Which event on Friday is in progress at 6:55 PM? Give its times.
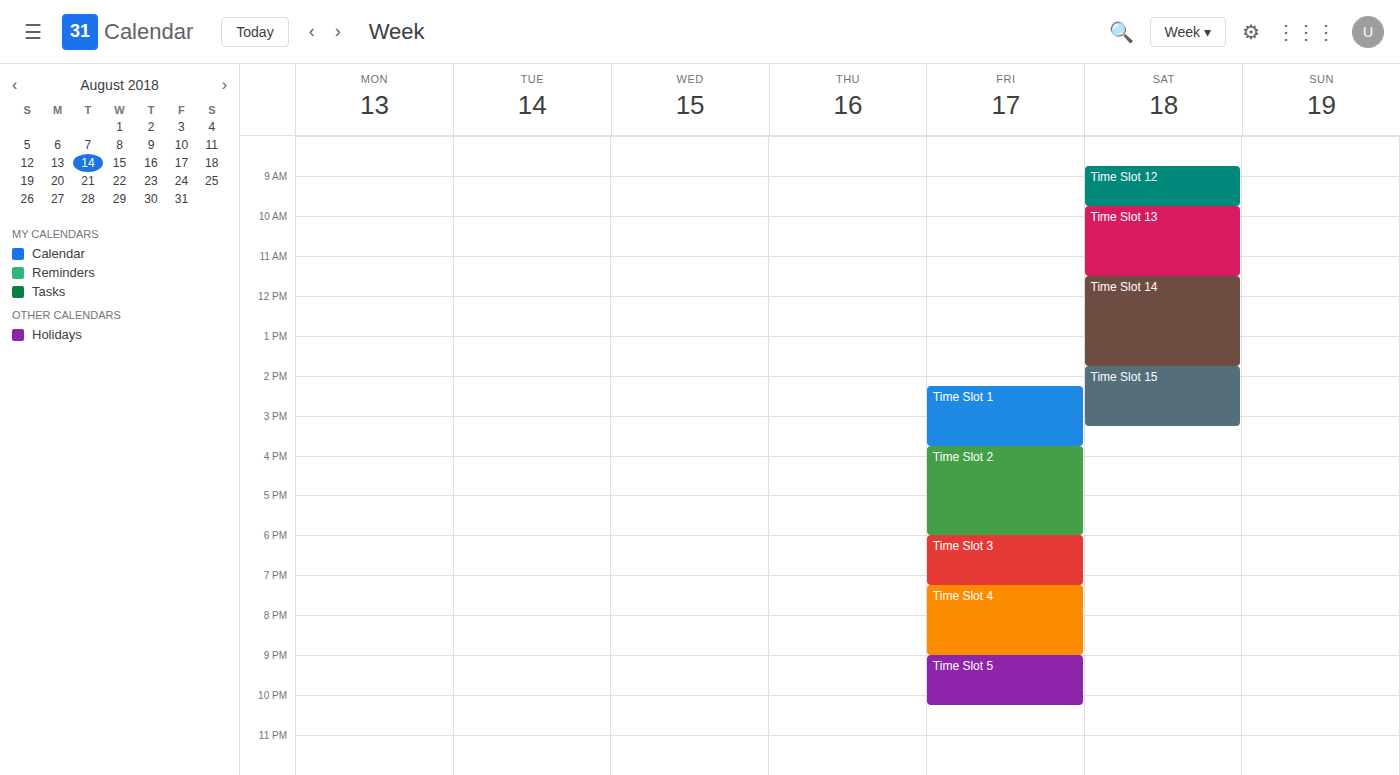
"Time Slot 3", 6:00 PM to 7:15 PM